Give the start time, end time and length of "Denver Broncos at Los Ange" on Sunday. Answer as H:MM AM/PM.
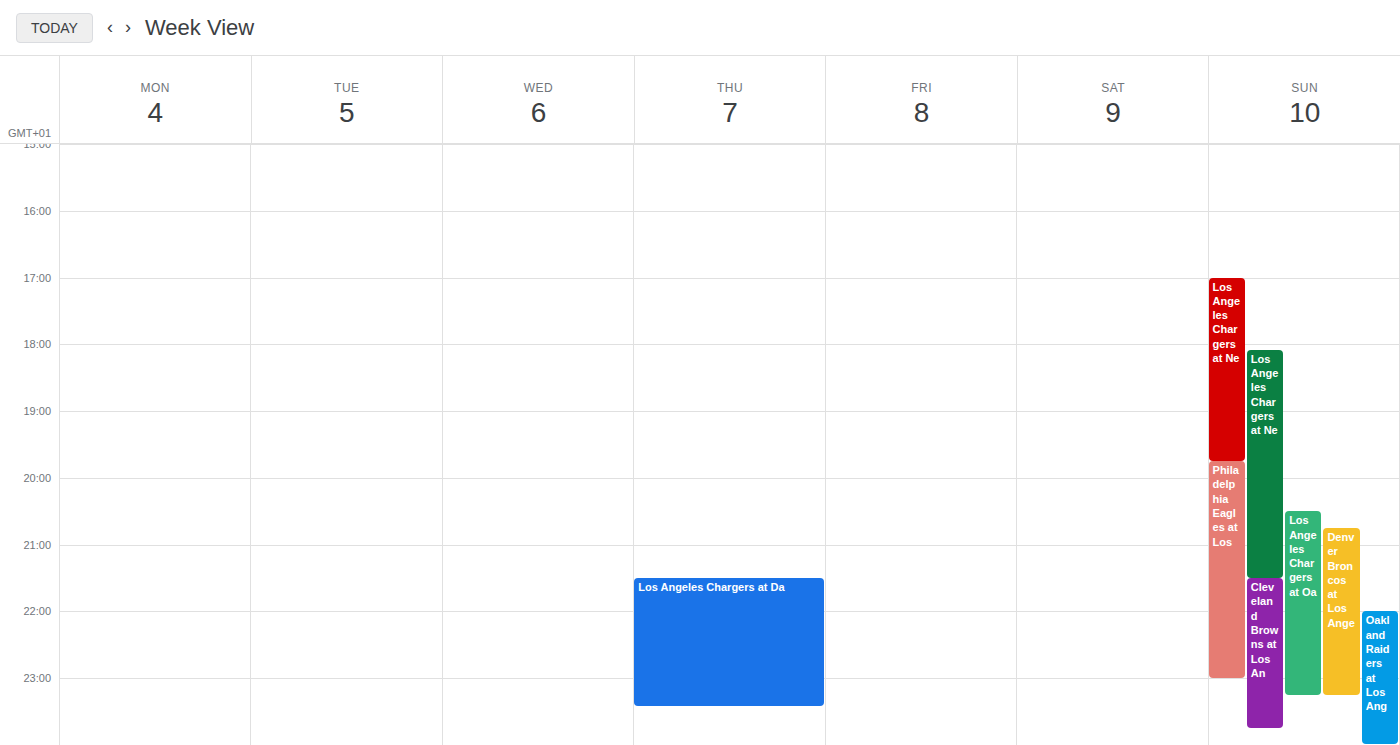
8:45 PM to 11:15 PM, 2 hours 30 minutes